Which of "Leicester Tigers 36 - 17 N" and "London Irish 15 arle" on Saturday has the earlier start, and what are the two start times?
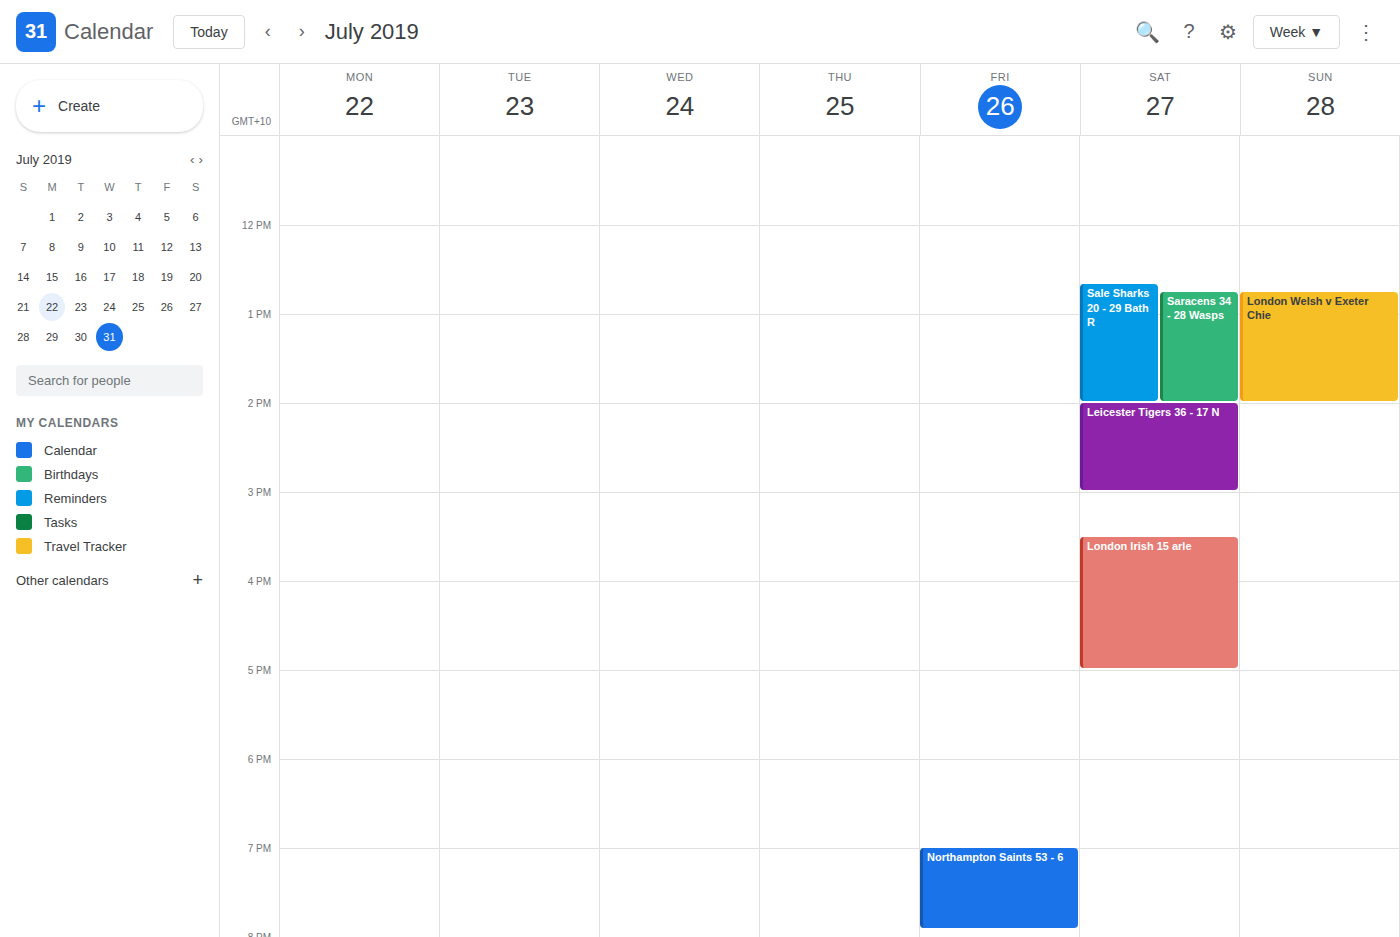
"Leicester Tigers 36 - 17 N" 2:00 PM; "London Irish 15 arle" 3:30 PM.